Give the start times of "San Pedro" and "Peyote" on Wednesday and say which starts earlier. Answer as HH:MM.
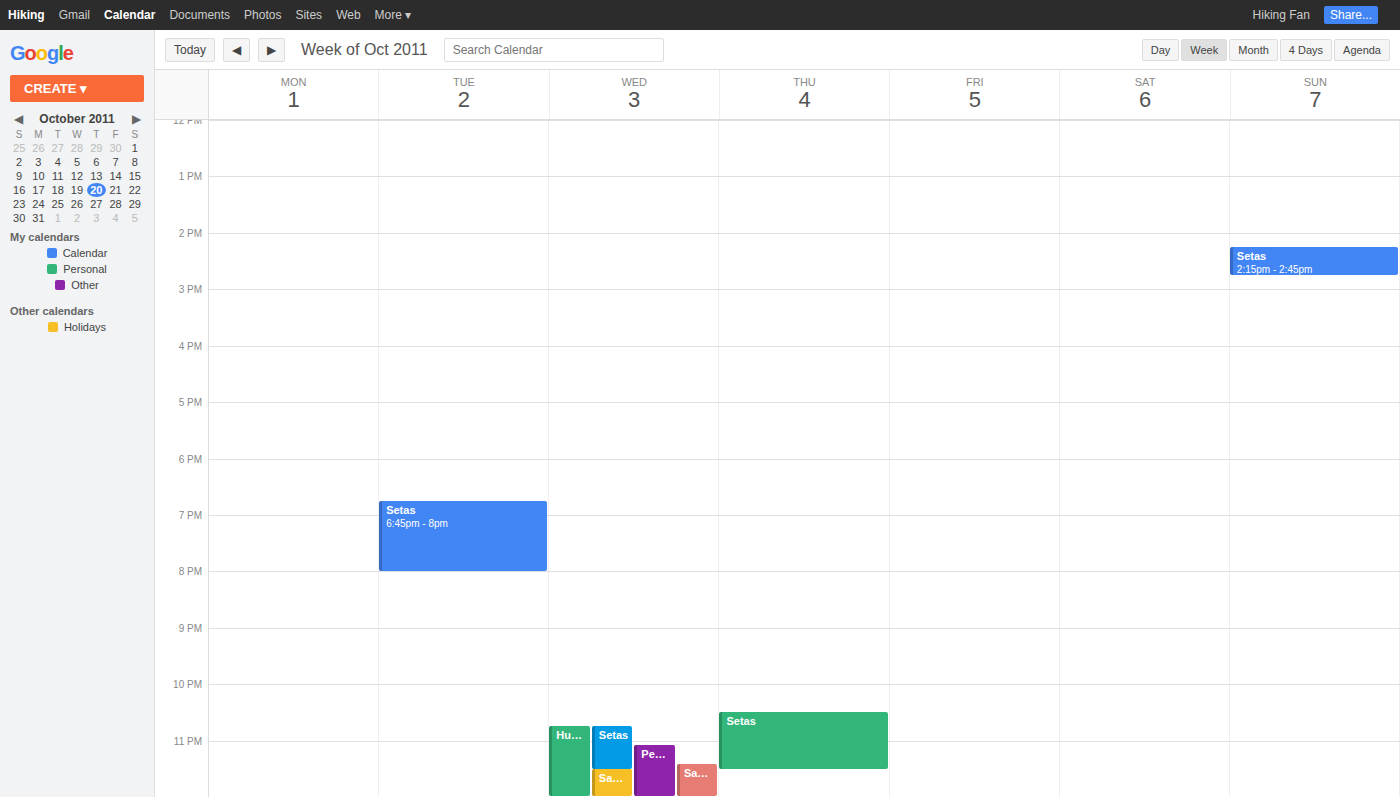
"Peyote" 23:05; "San Pedro" 23:25.